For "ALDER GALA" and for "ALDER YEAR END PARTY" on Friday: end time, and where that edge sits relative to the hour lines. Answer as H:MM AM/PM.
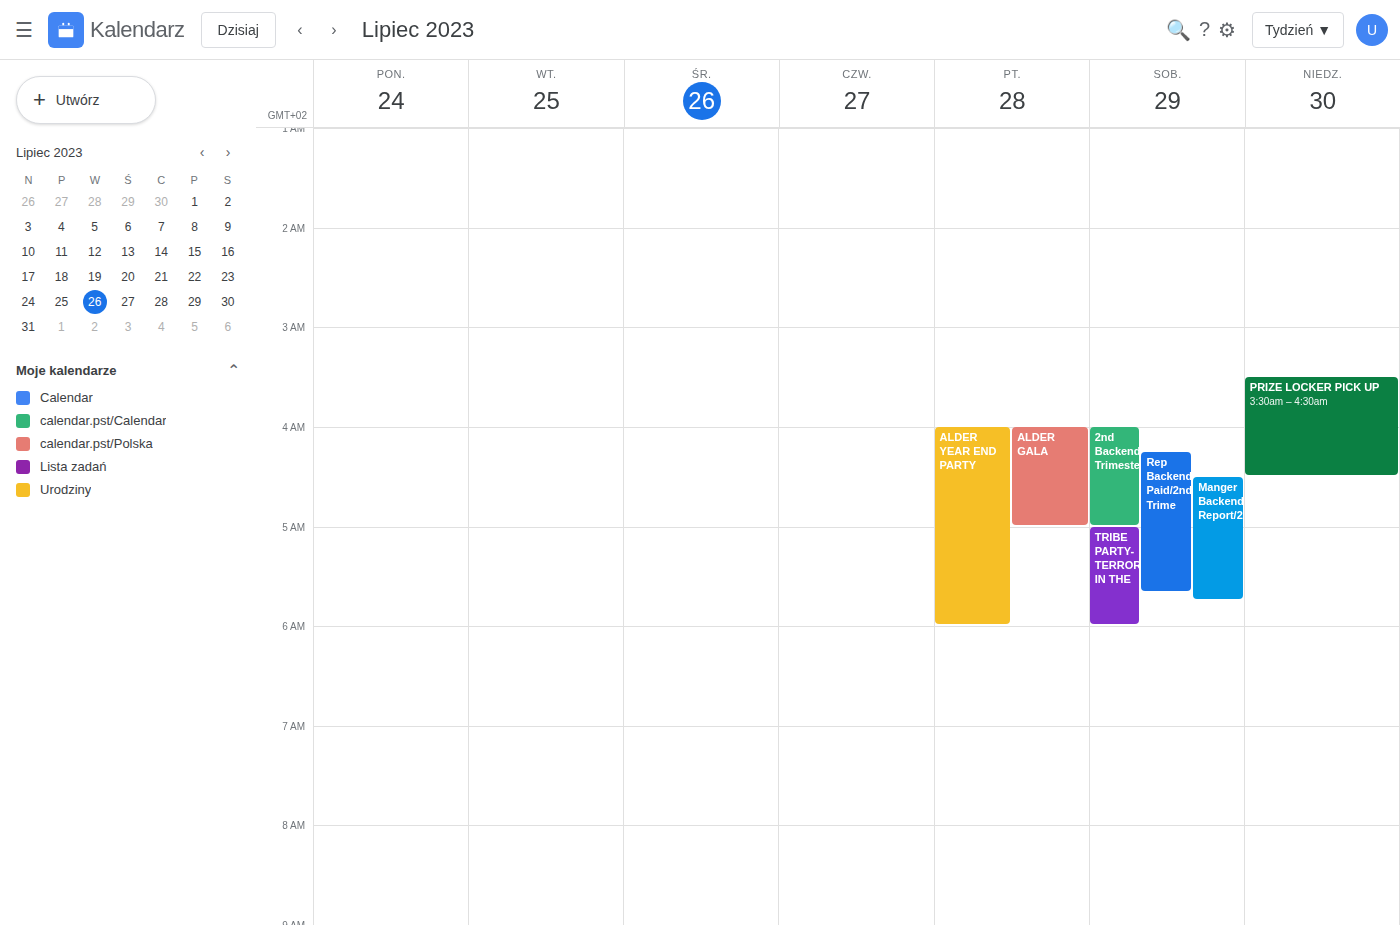
"ALDER GALA": 5:00 AM, exactly on the 5 AM line. "ALDER YEAR END PARTY": 6:00 AM, exactly on the 6 AM line.